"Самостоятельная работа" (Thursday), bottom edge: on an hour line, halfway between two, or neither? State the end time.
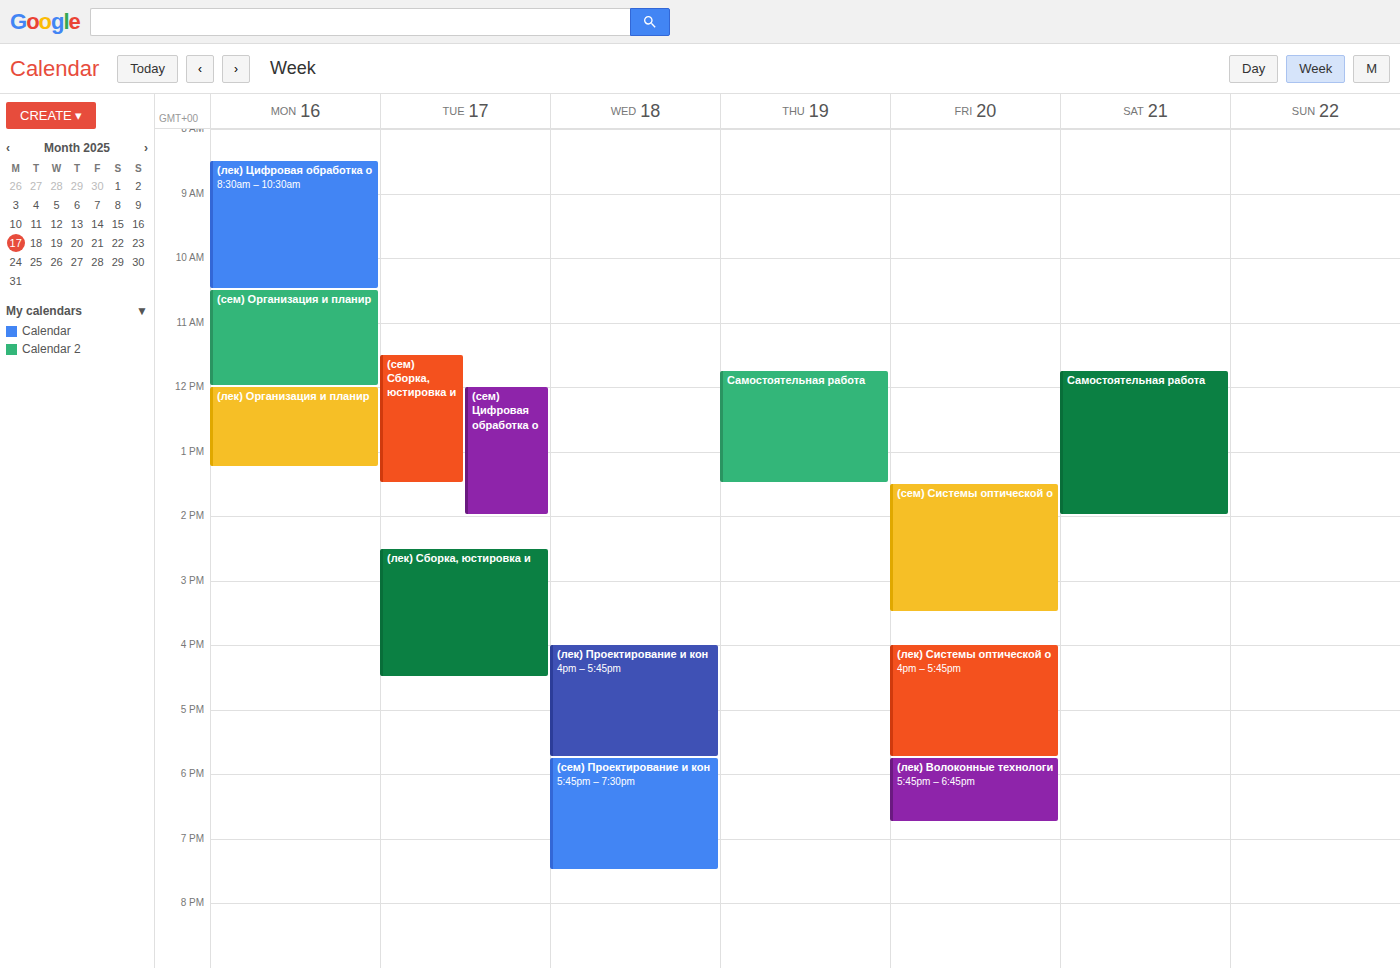
1:30 PM -- halfway between the 1 PM and 2 PM lines.